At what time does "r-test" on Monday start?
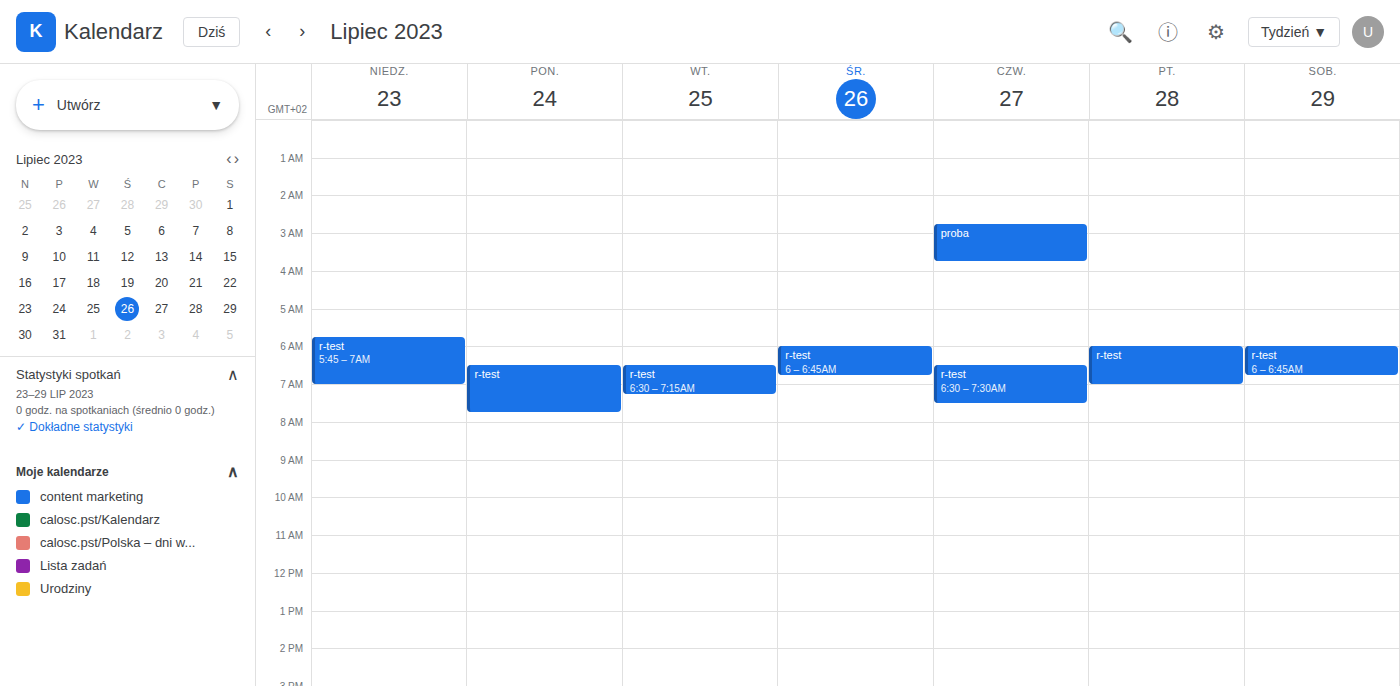
6:30 AM